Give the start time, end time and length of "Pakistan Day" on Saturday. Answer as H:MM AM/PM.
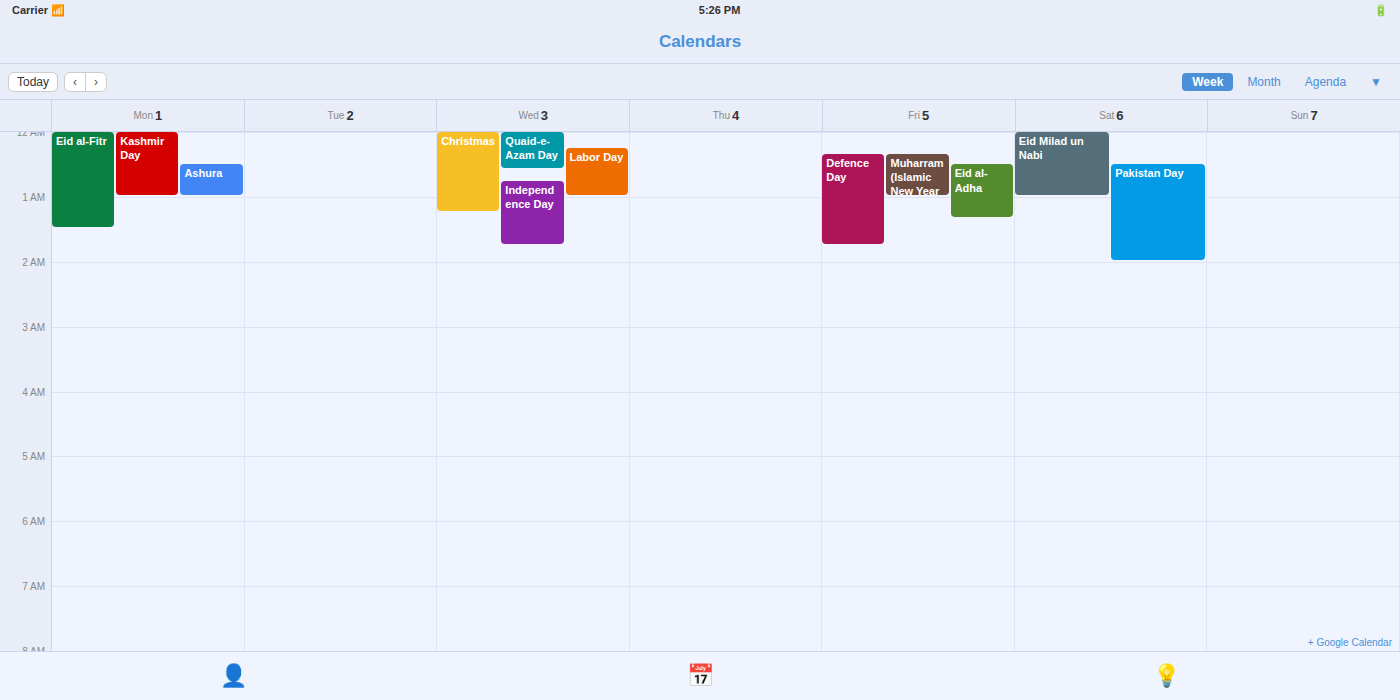
12:30 AM to 2:00 AM, 1 hour 30 minutes